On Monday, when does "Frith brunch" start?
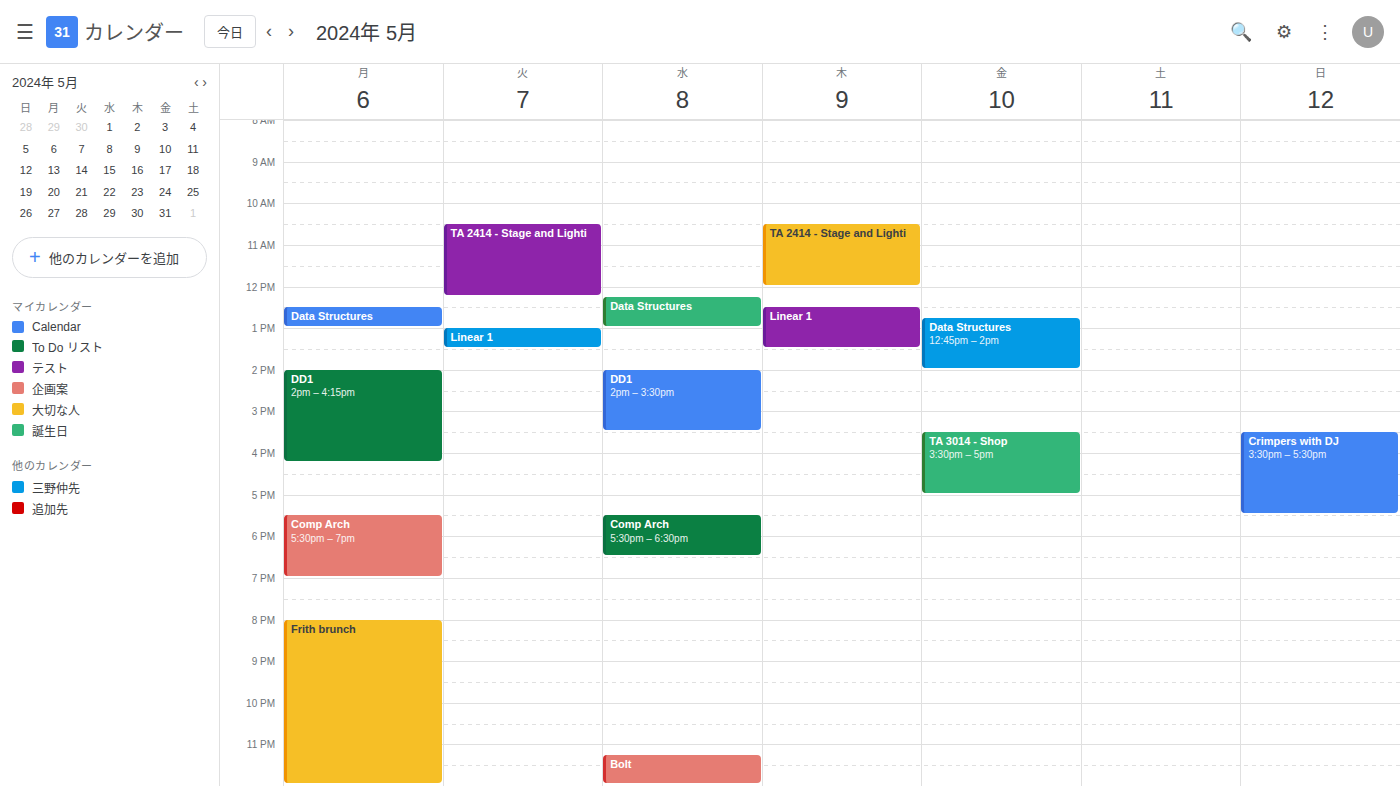
20:00